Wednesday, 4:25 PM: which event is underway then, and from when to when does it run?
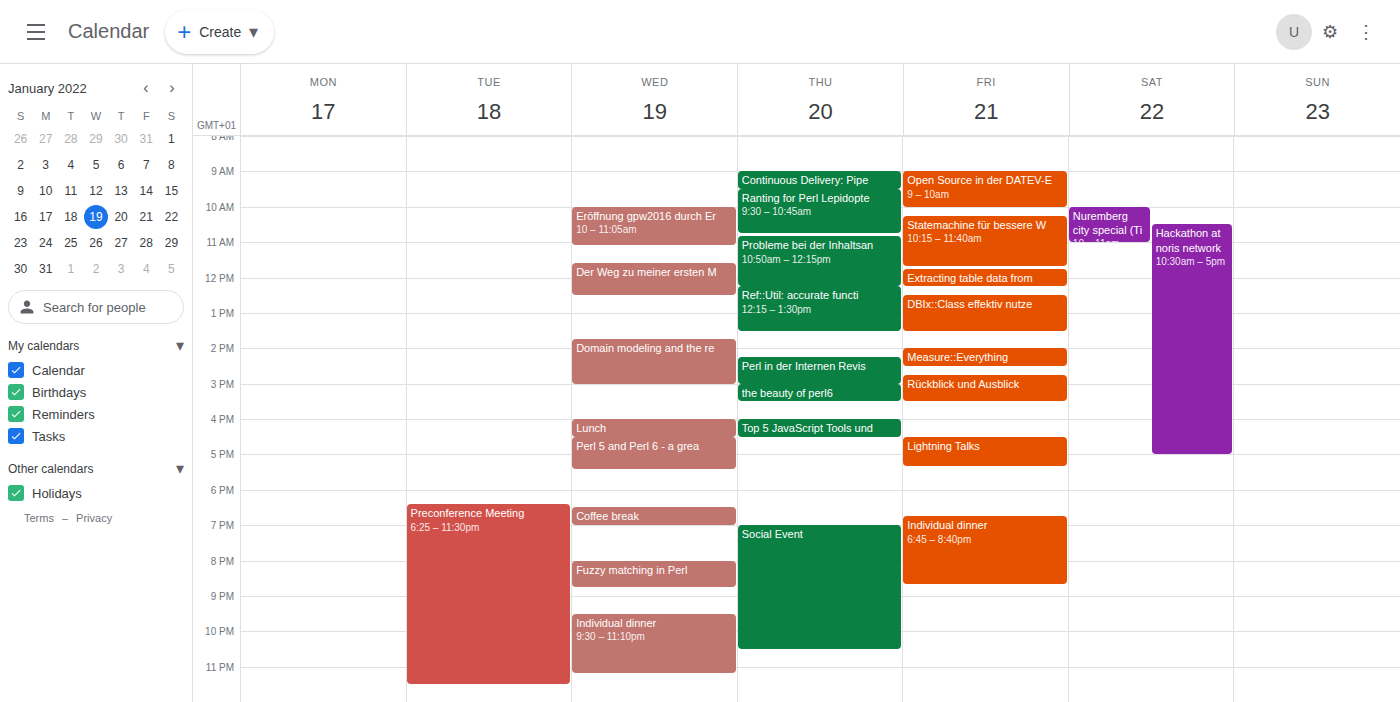
"Lunch", 4:00 PM to 4:30 PM